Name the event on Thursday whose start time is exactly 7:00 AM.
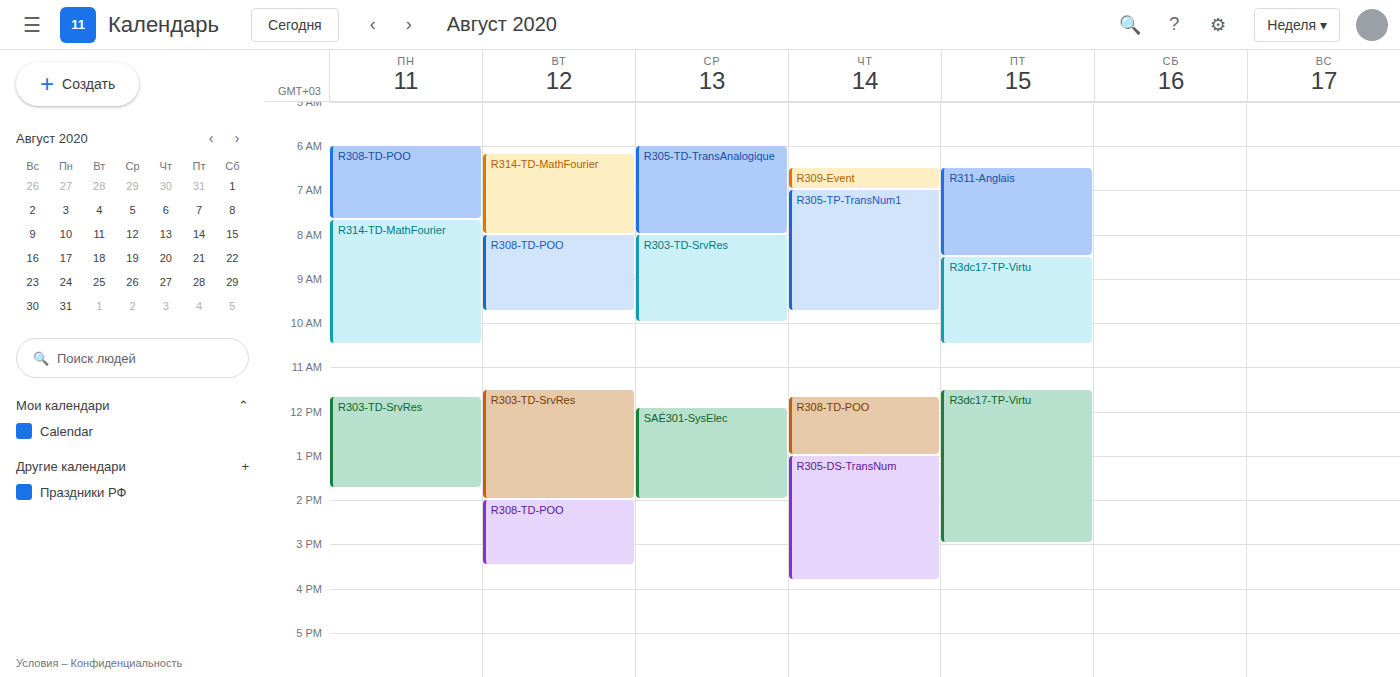
"R305-TP-TransNum1"